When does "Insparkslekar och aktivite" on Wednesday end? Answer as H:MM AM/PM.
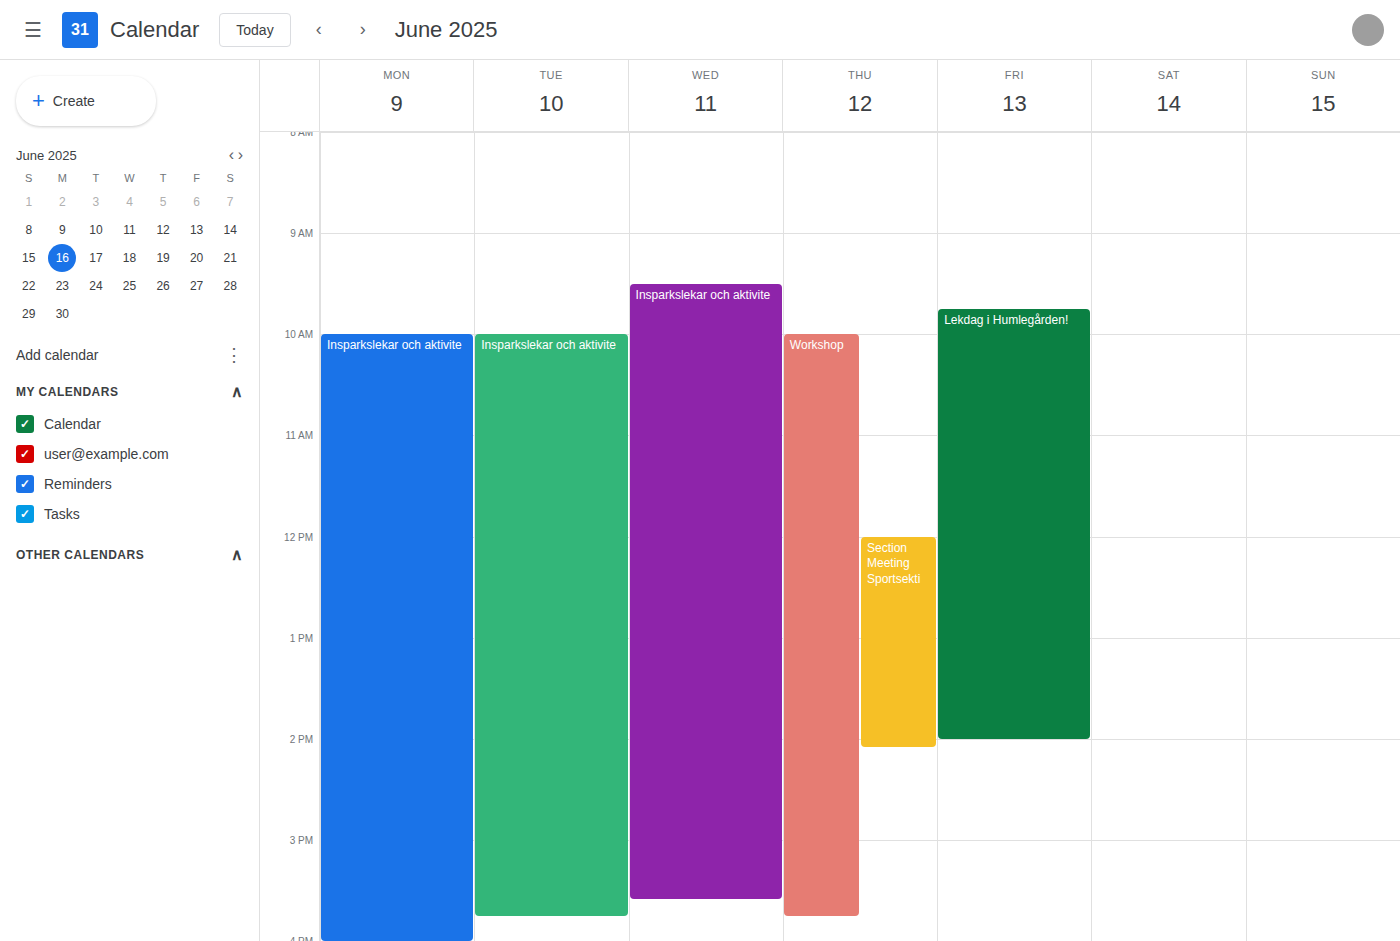
3:35 PM